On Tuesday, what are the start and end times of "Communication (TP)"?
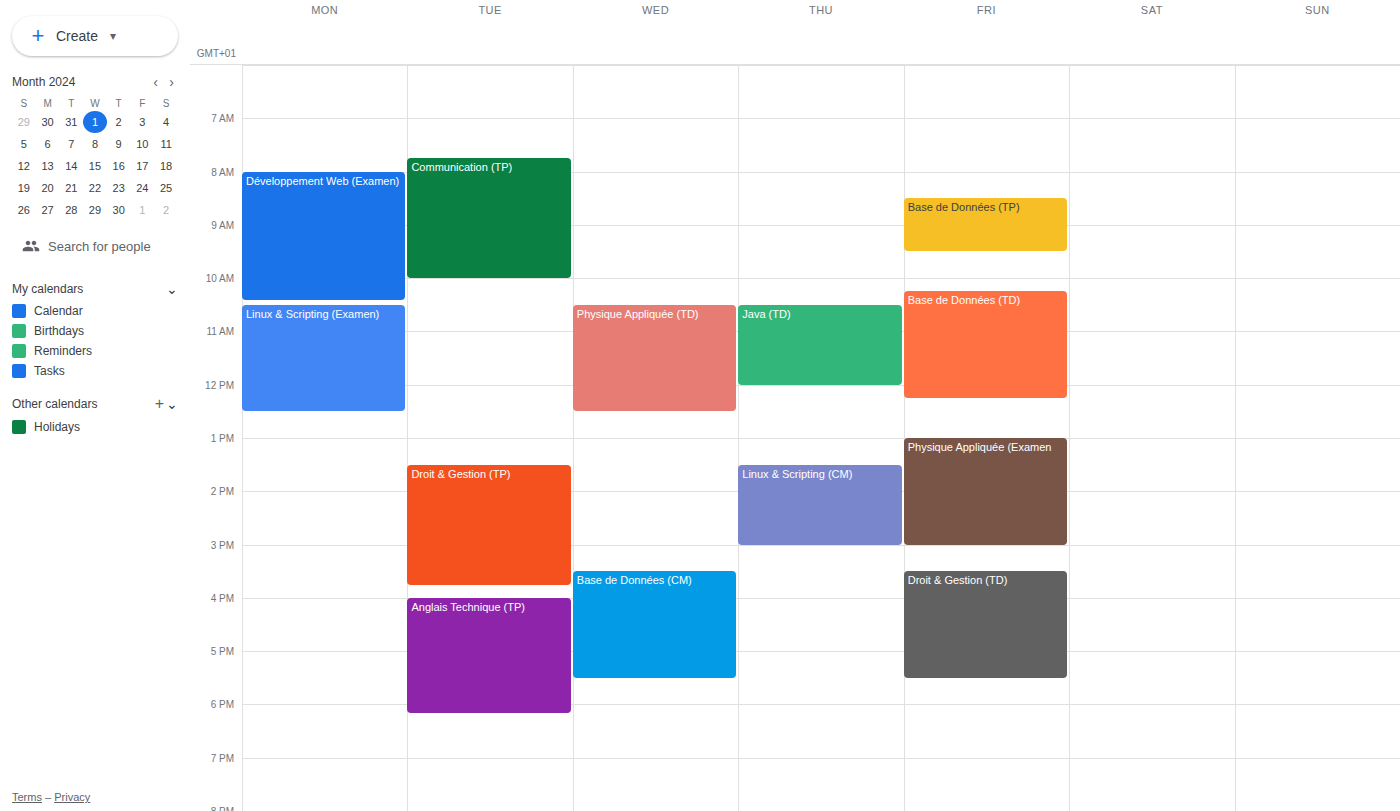
7:45 AM to 10:00 AM